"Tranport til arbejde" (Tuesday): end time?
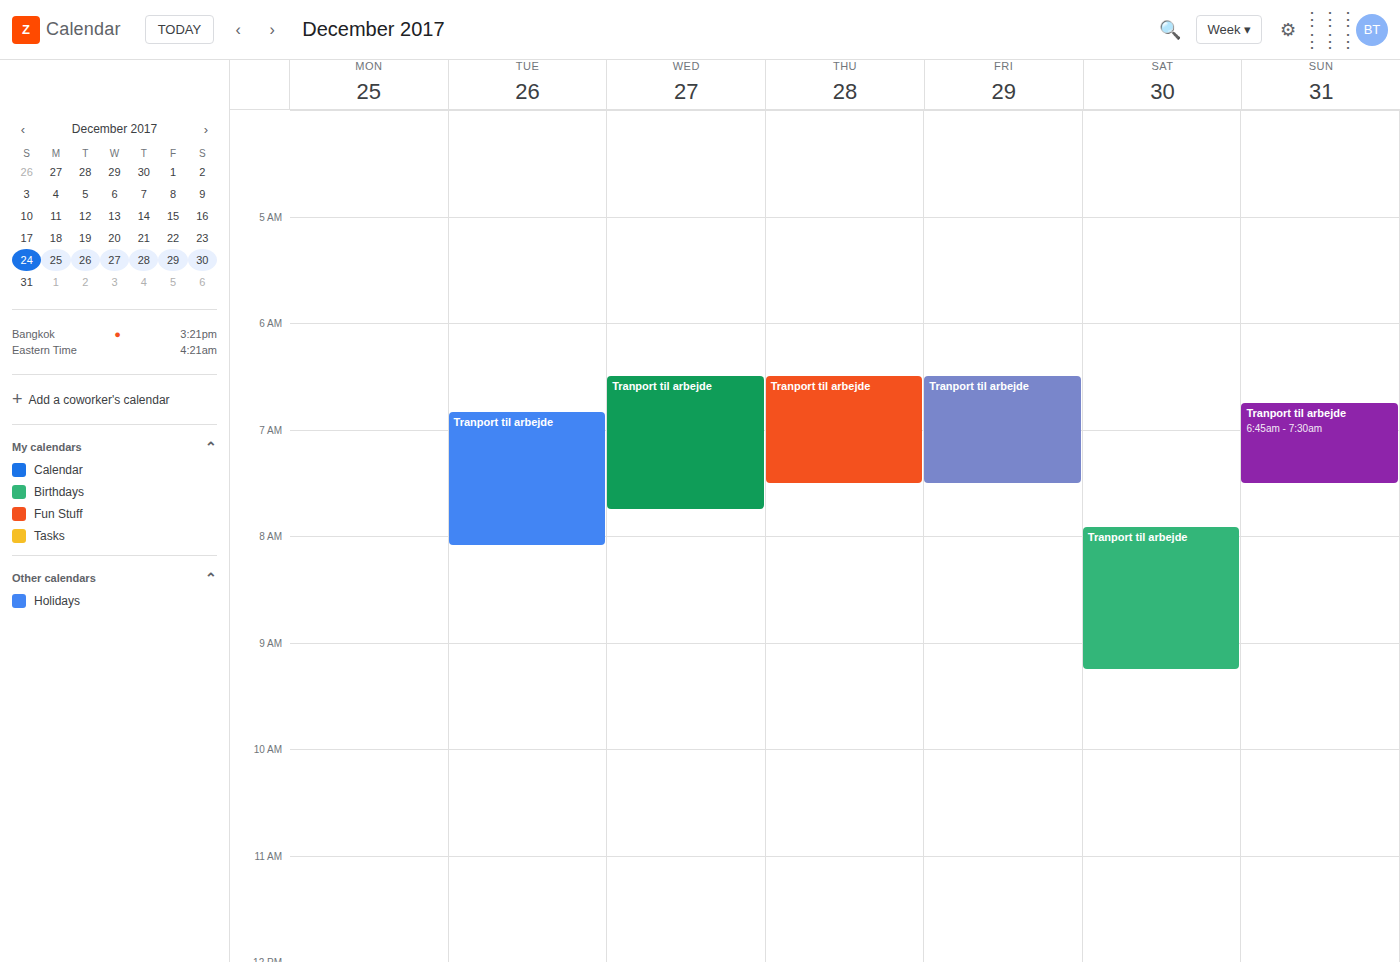
8:05 AM